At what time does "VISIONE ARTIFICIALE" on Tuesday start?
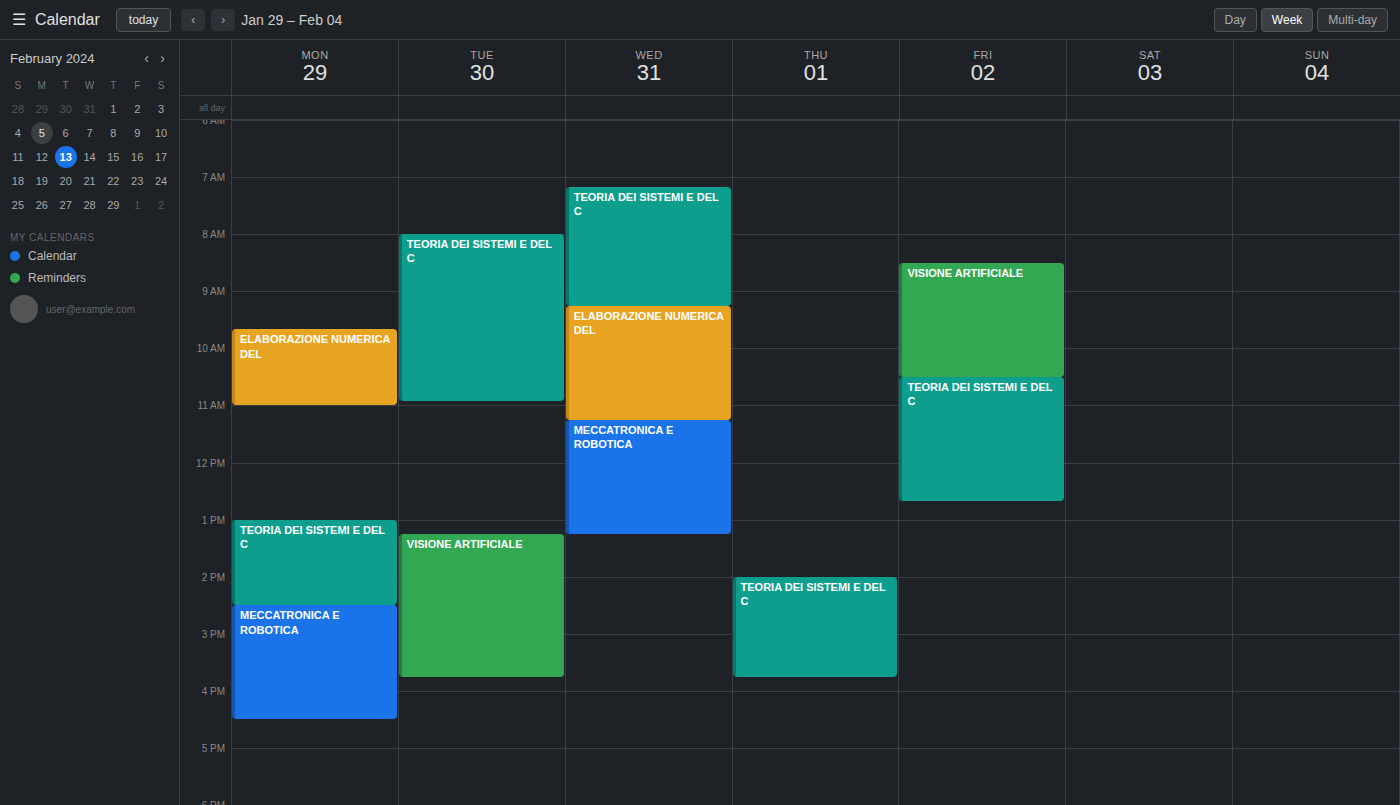
13:15